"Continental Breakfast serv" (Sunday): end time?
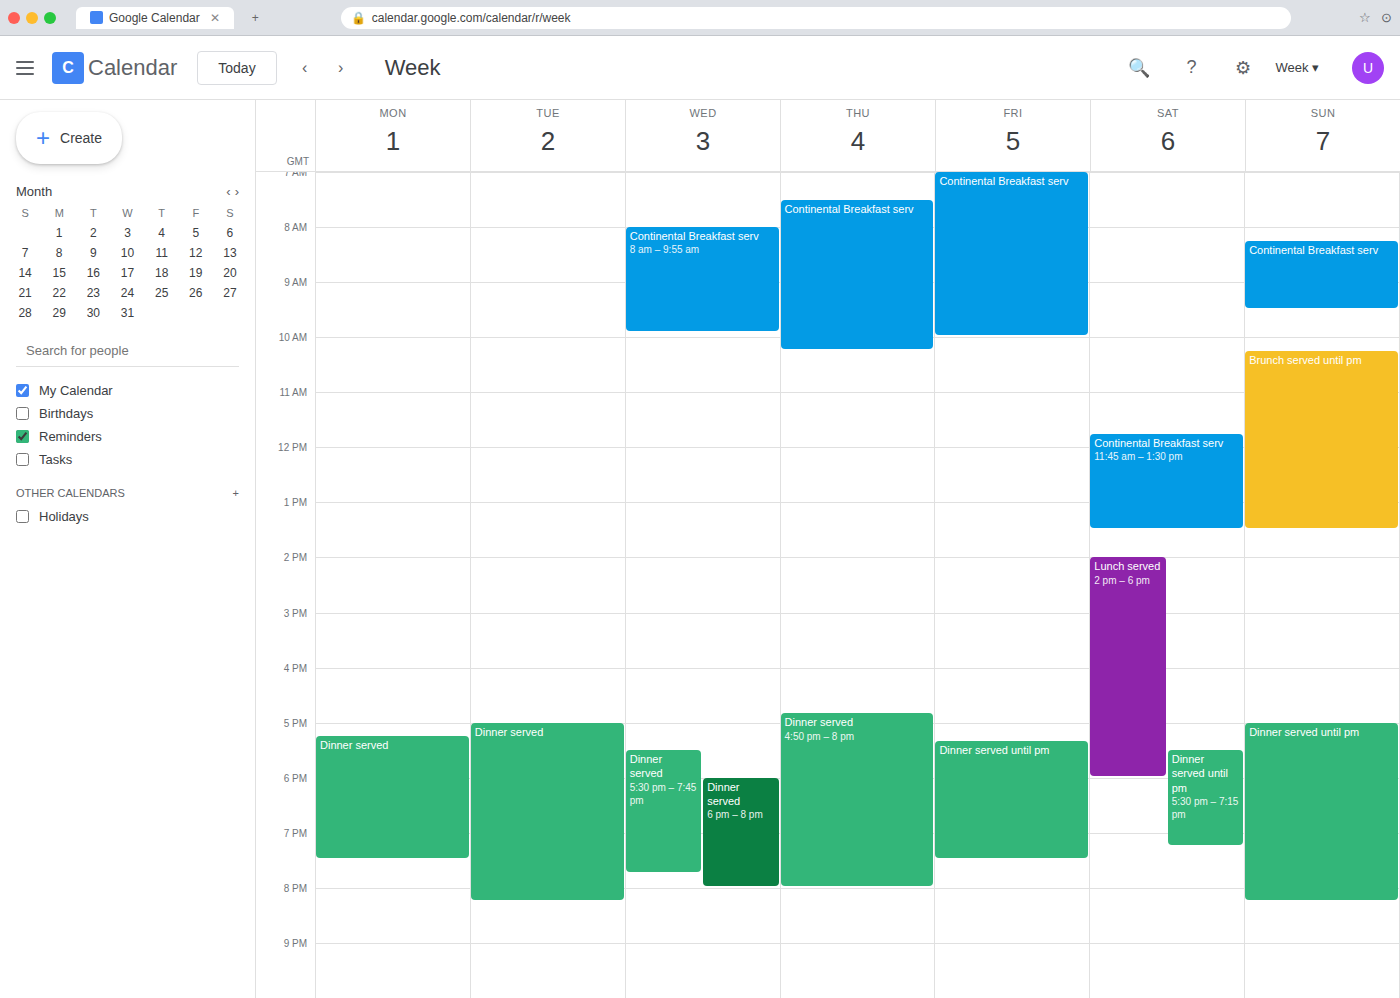
9:30 AM